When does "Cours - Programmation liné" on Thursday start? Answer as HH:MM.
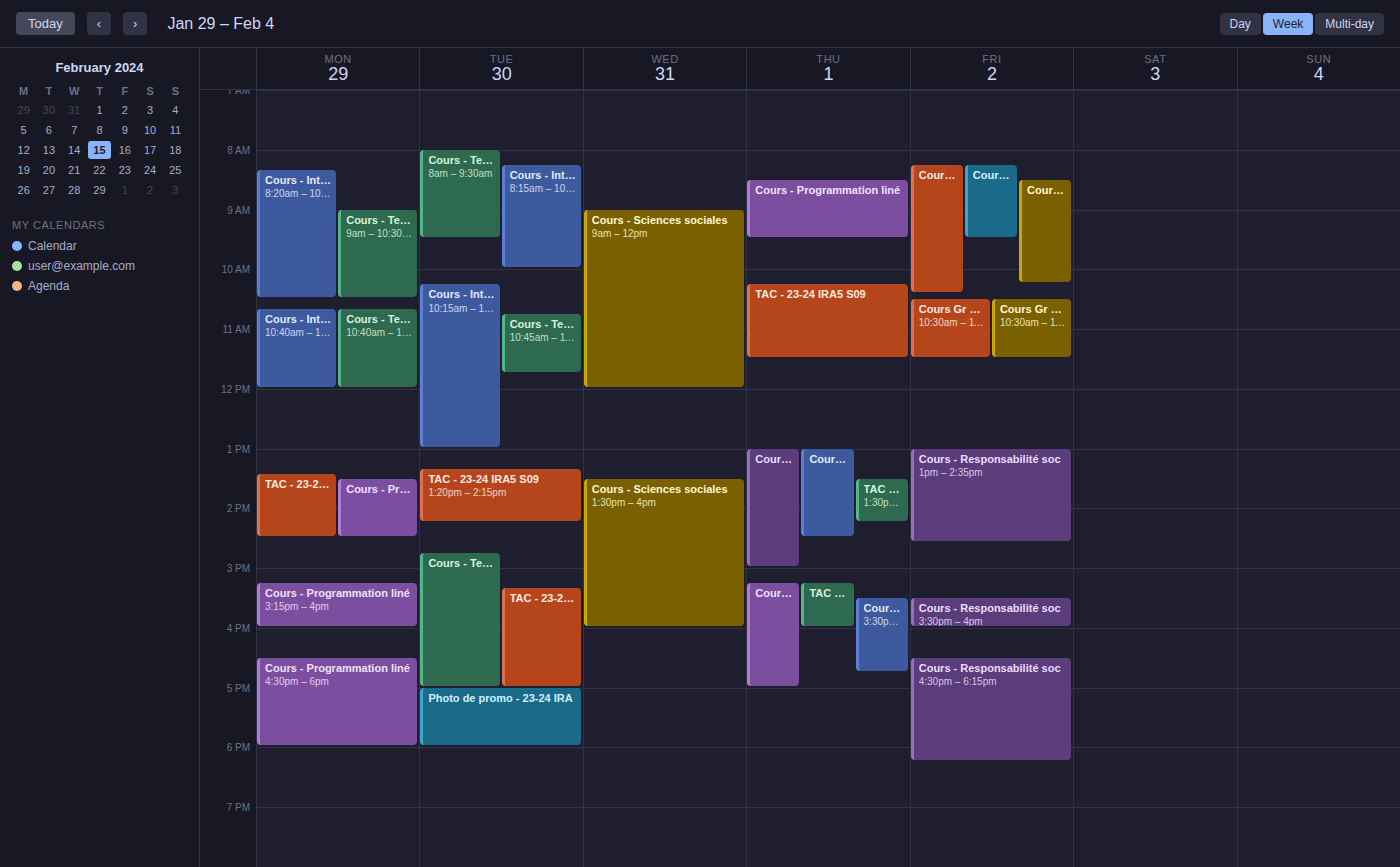
08:30